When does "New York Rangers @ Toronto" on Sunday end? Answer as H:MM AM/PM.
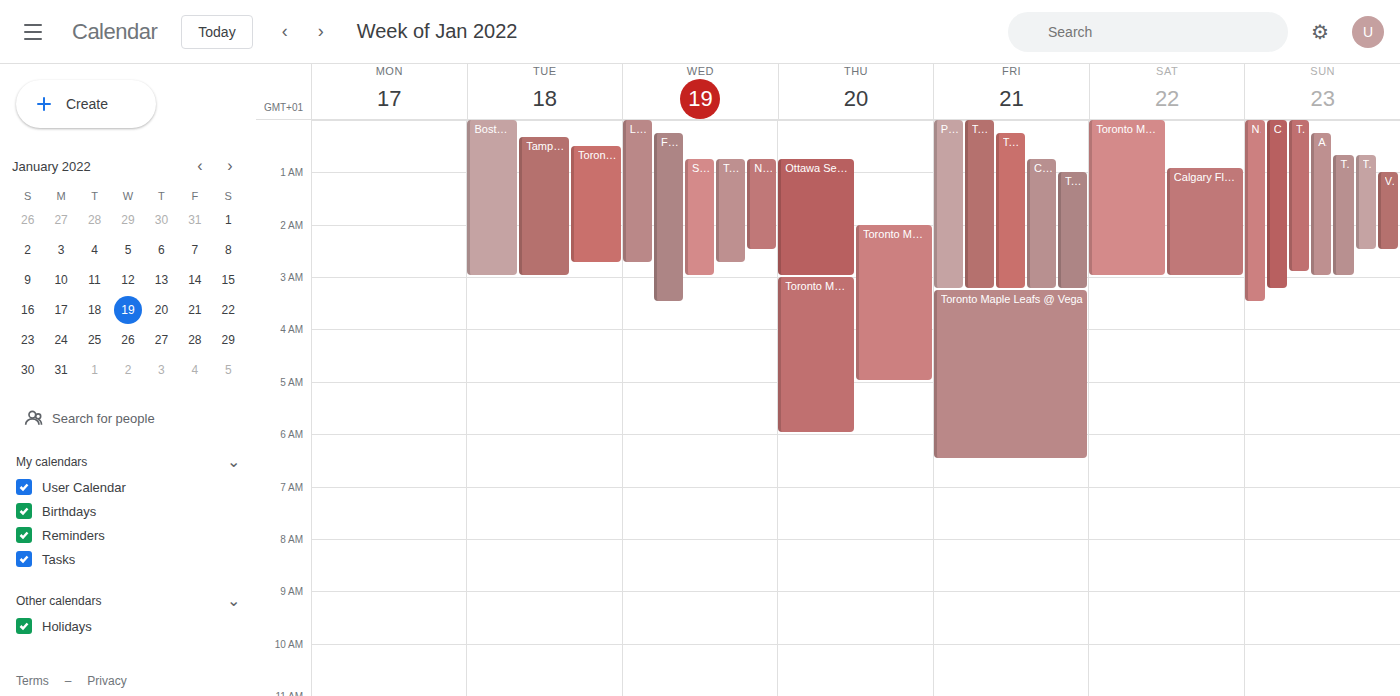
3:30 AM